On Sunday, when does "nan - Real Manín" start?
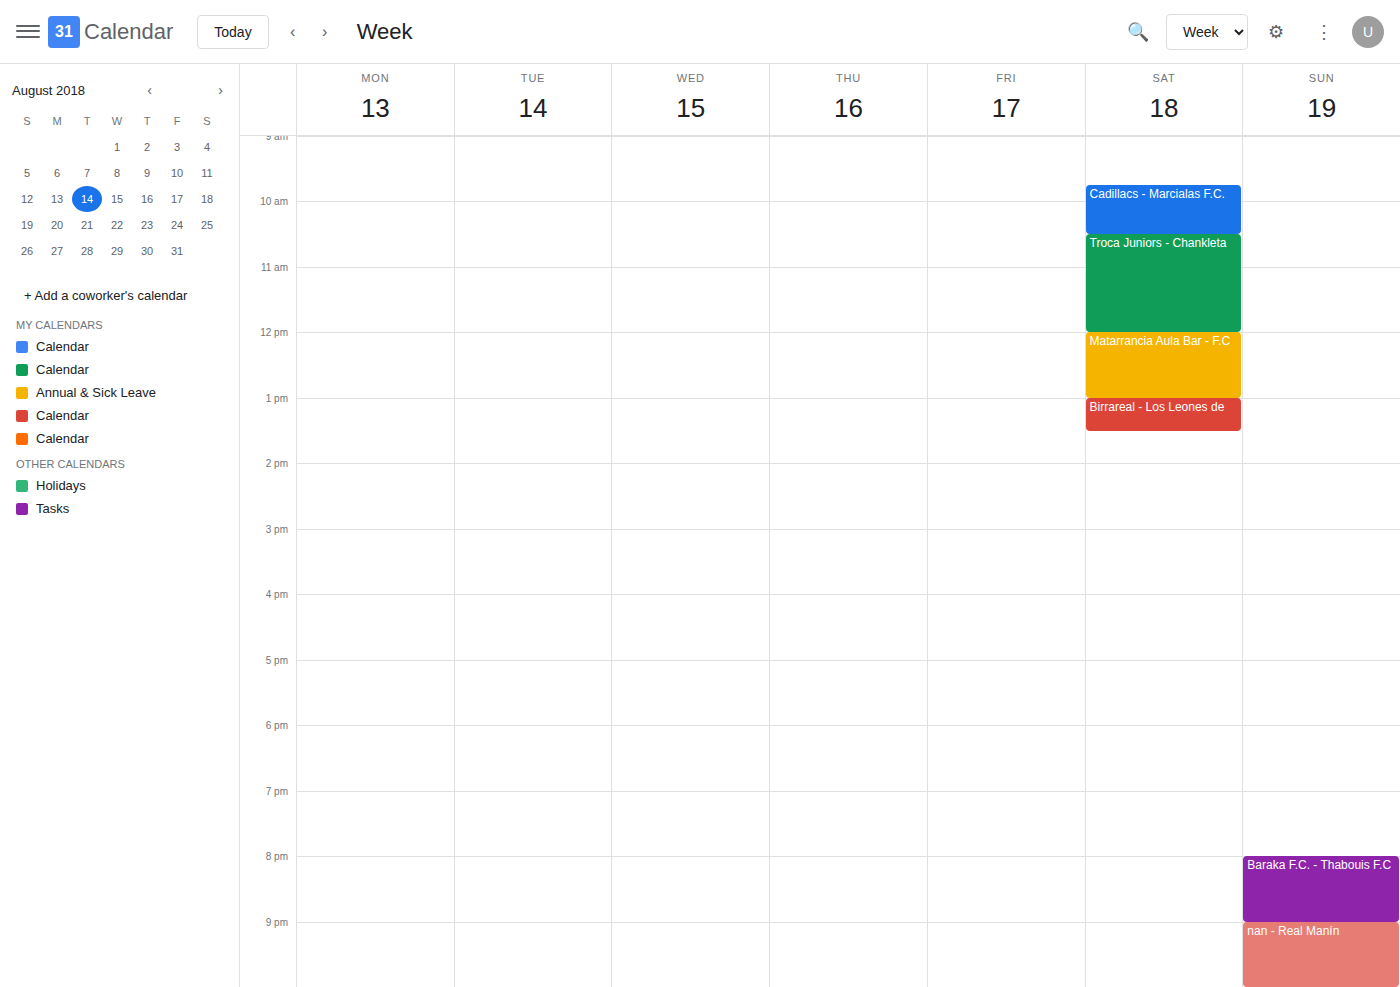
9:00 PM